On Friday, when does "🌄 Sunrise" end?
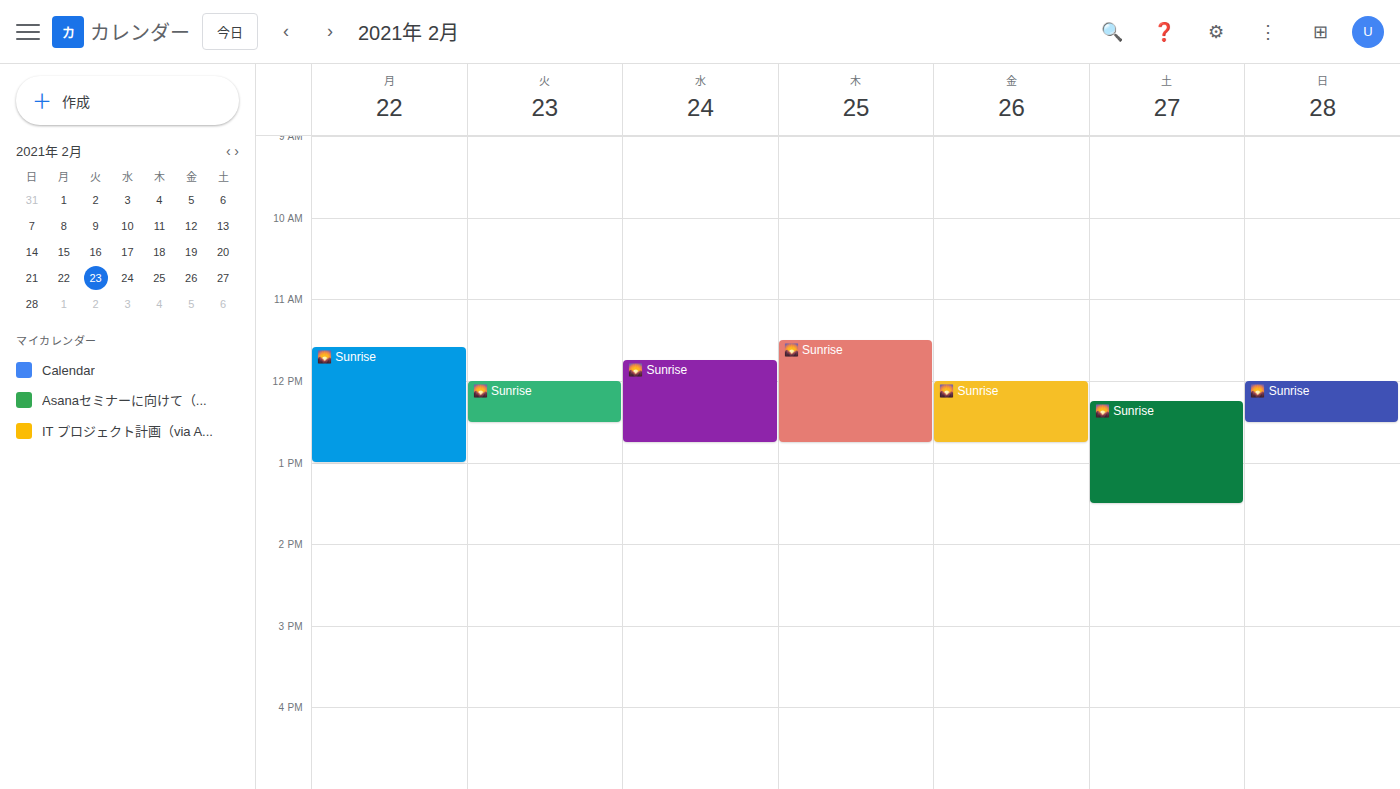
12:45 PM